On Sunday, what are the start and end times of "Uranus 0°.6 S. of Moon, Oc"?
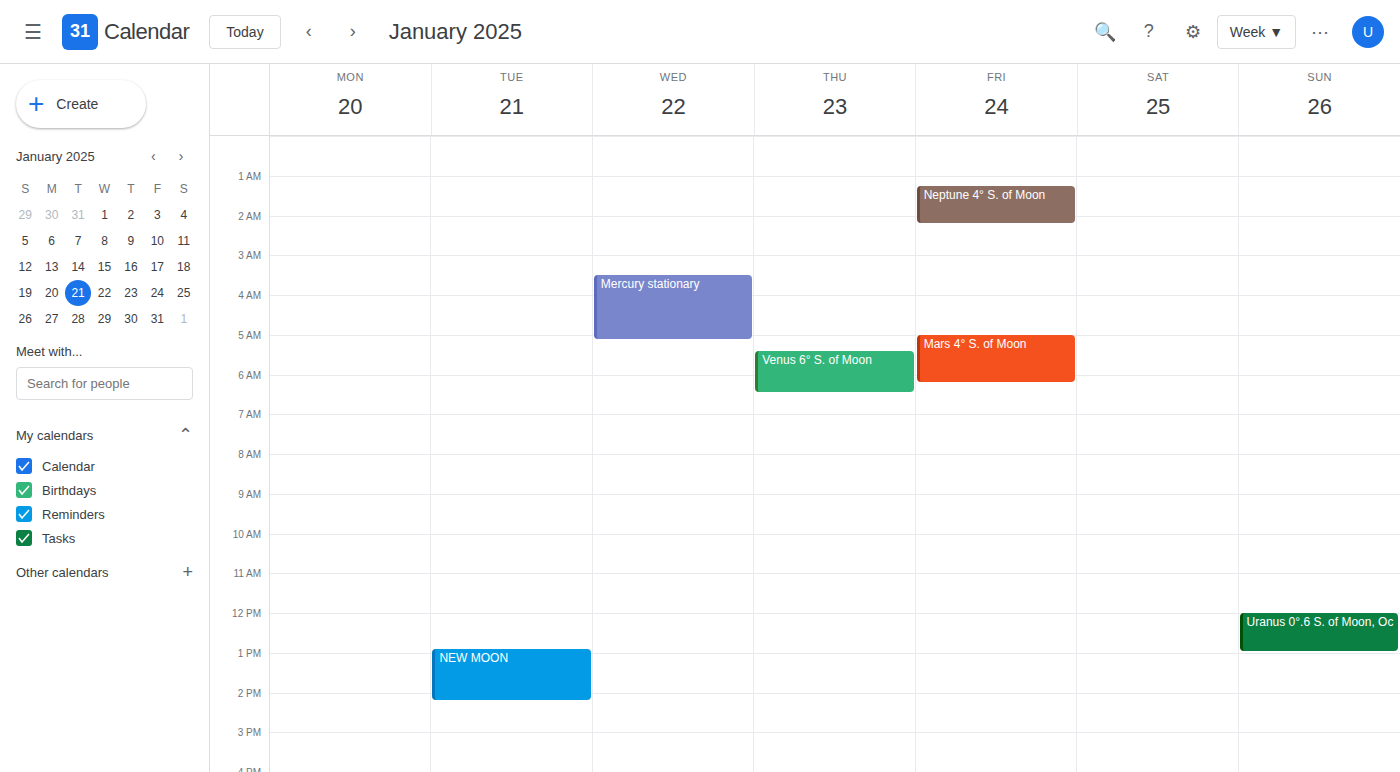
12:00 PM to 1:00 PM